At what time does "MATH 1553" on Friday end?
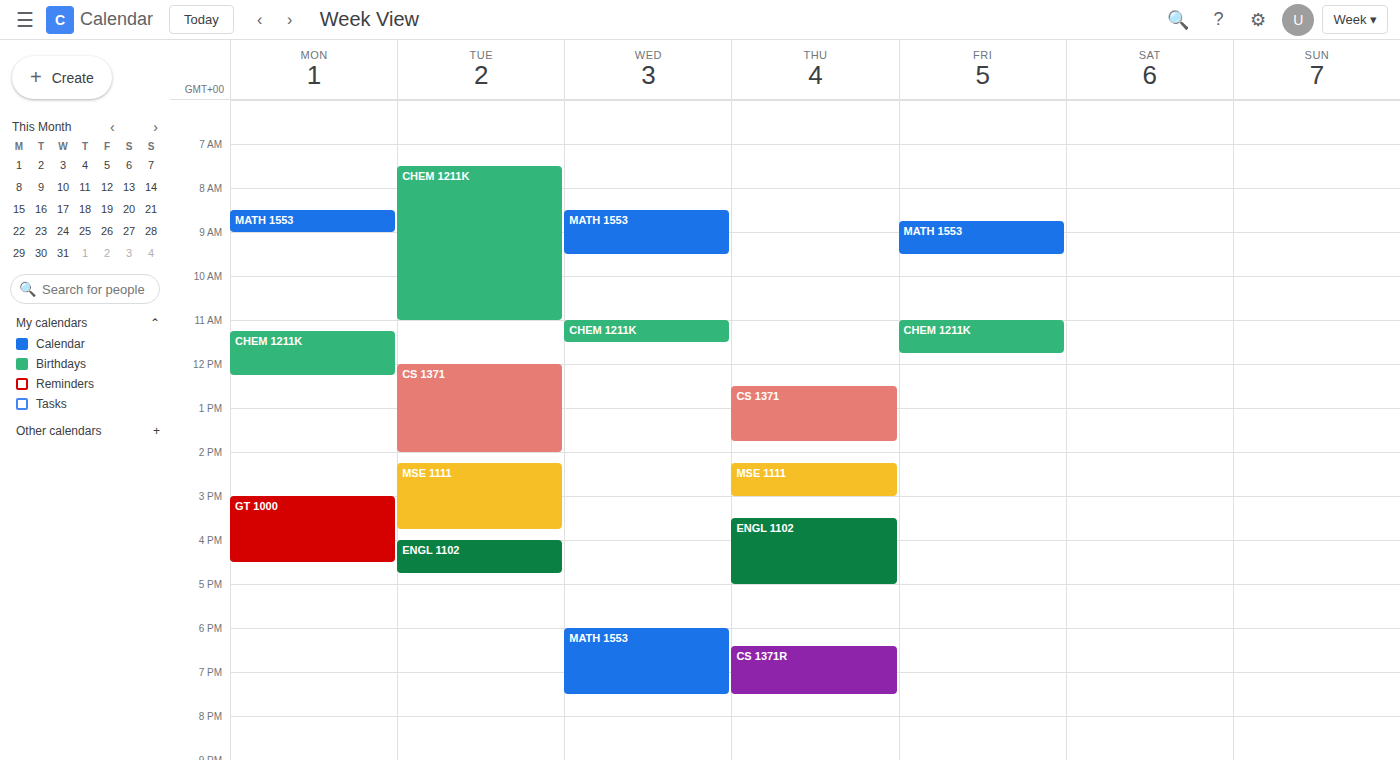
9:30 AM